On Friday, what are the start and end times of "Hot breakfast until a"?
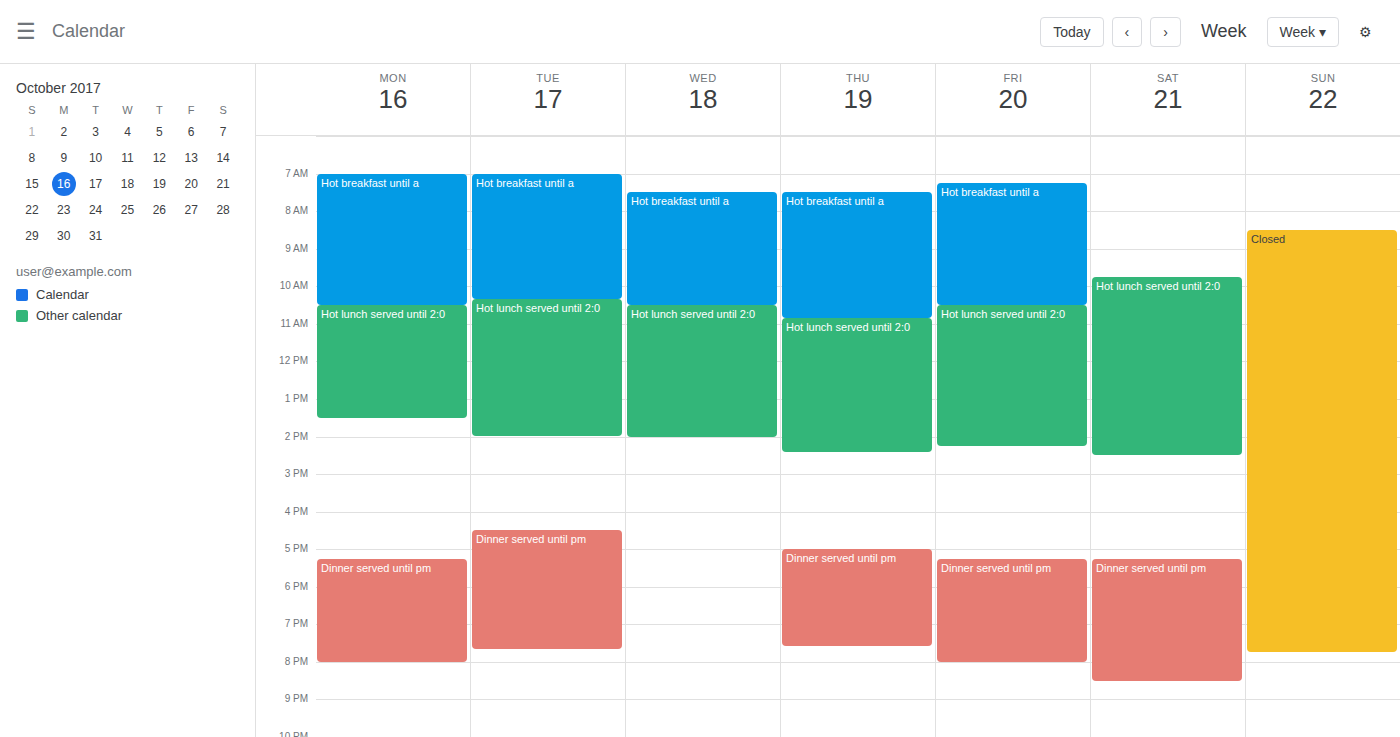
07:15 to 10:30